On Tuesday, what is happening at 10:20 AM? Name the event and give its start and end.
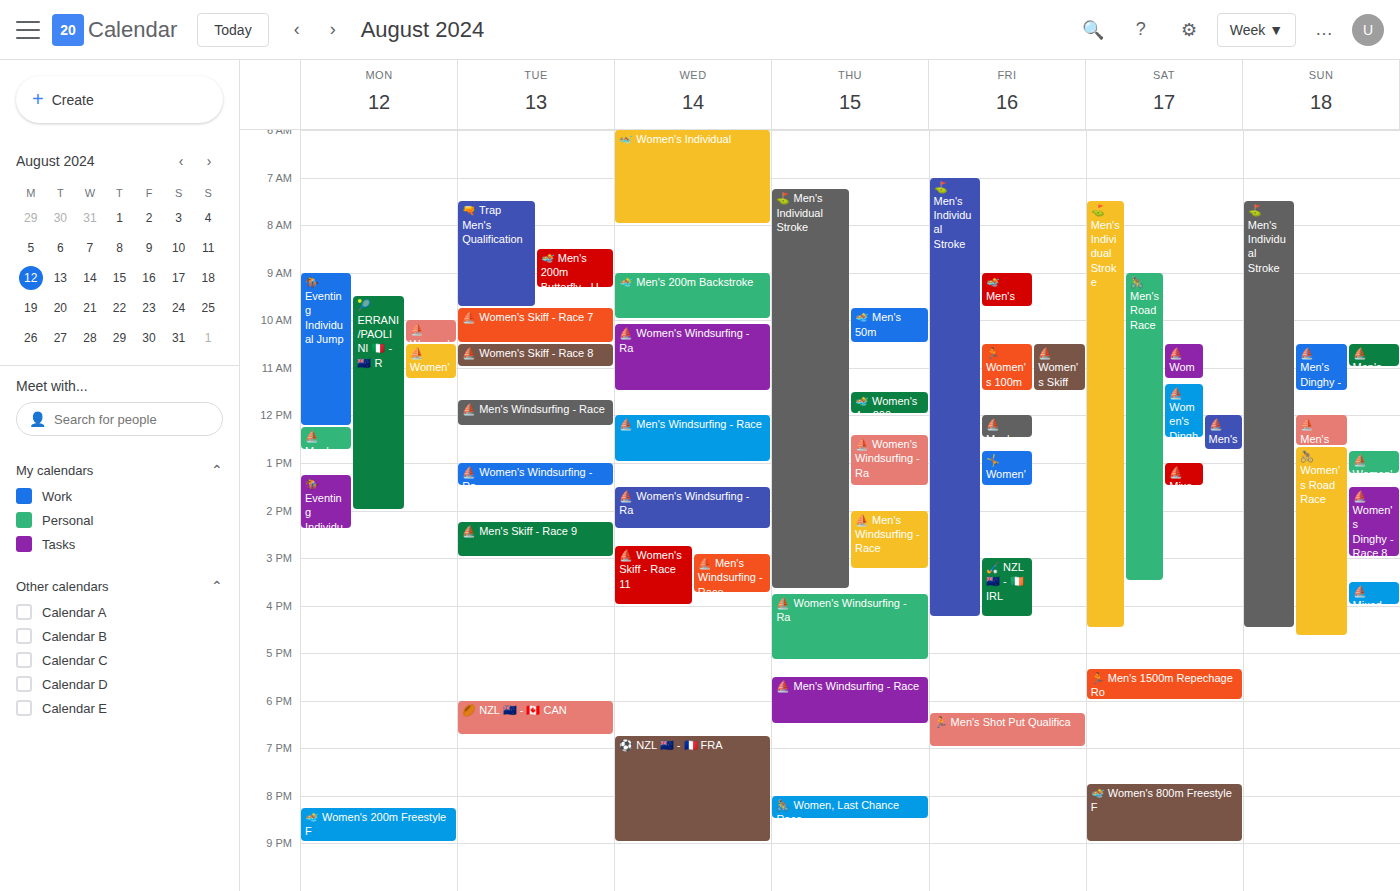
"⛵ Women's Skiff - Race 7", 9:45 AM to 10:30 AM